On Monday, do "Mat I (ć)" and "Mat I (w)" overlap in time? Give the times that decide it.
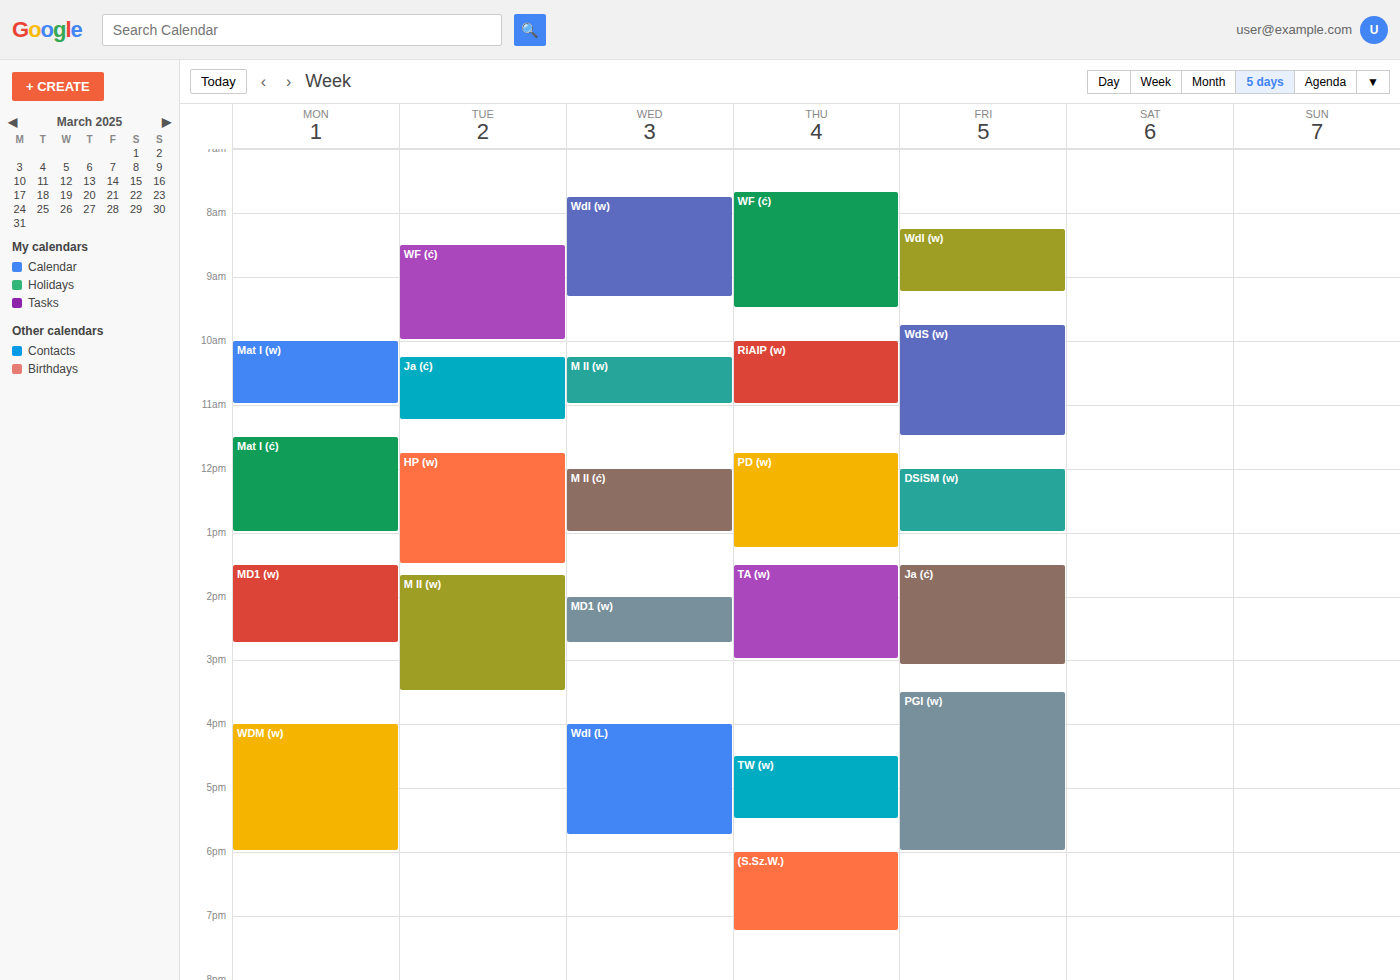
"Mat I (w)" ends at 11:00 AM and "Mat I (ć)" starts at 11:30 AM -- no overlap.